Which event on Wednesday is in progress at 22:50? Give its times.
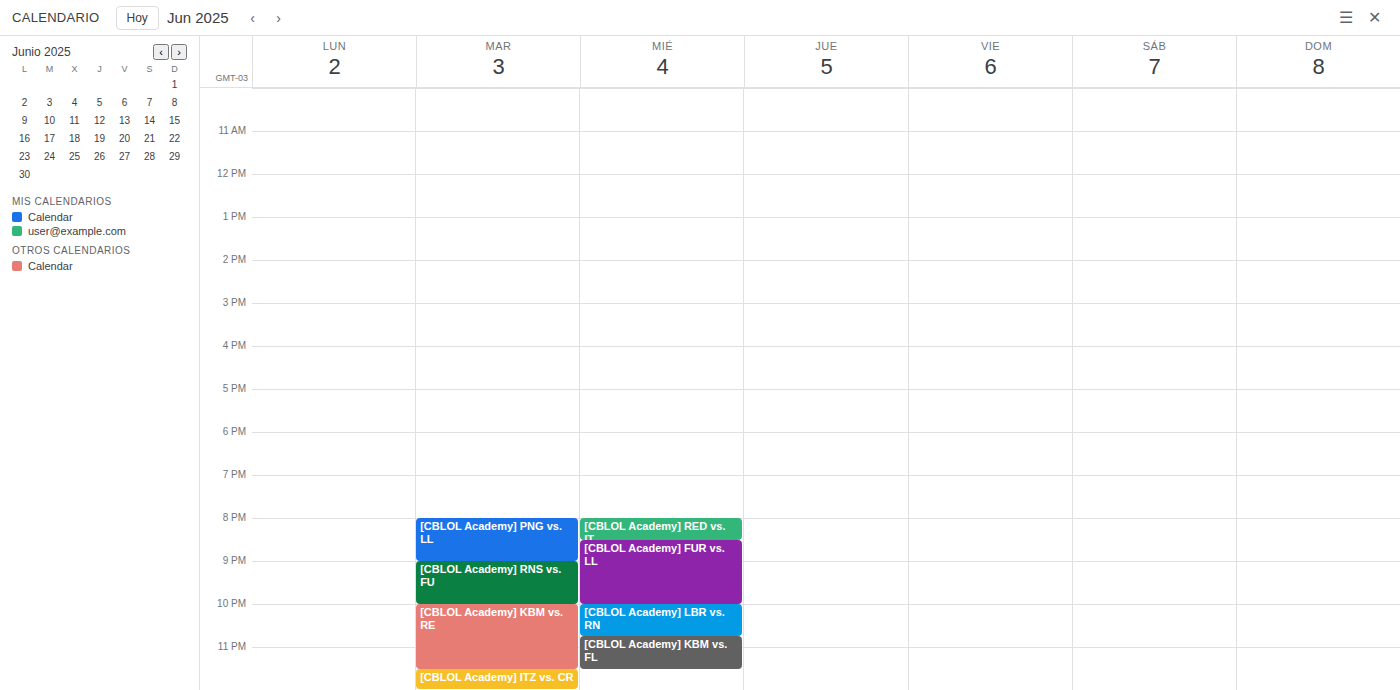
"[CBLOL Academy] KBM vs. FL", 22:45 to 23:30